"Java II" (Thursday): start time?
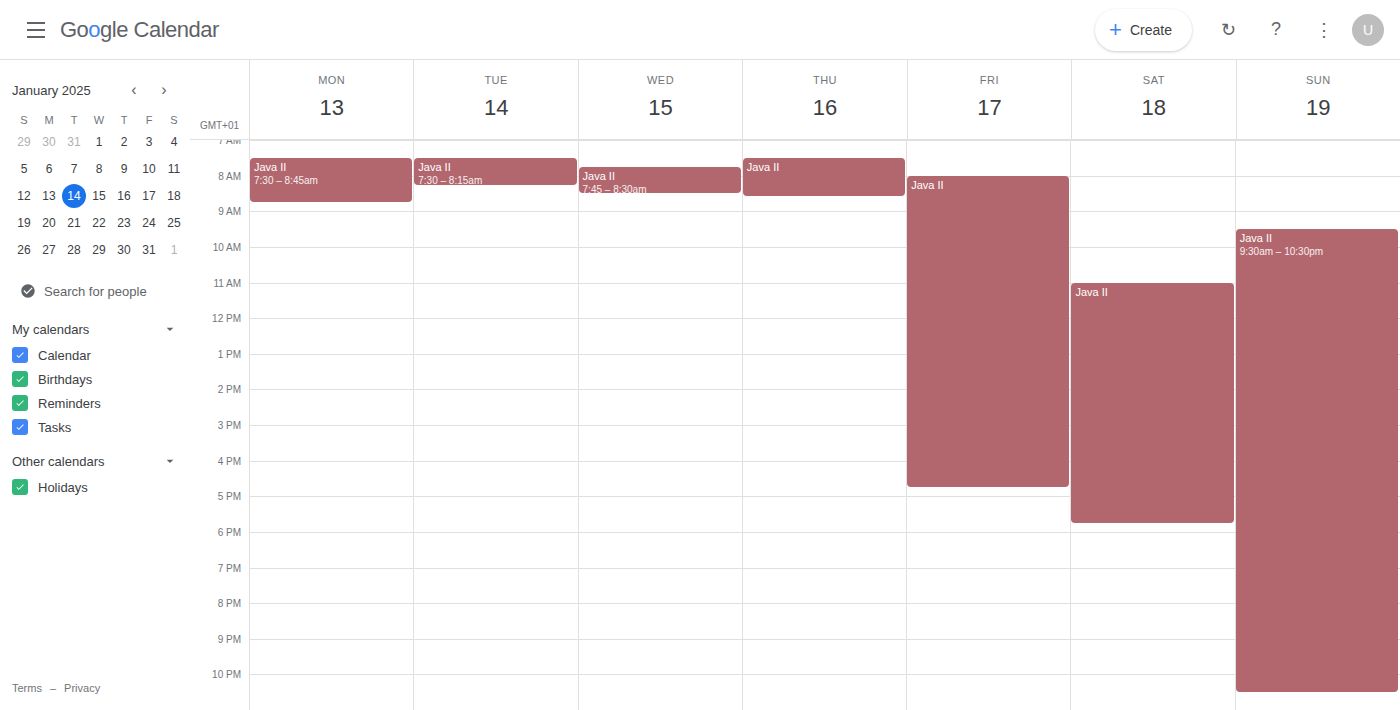
7:30 AM